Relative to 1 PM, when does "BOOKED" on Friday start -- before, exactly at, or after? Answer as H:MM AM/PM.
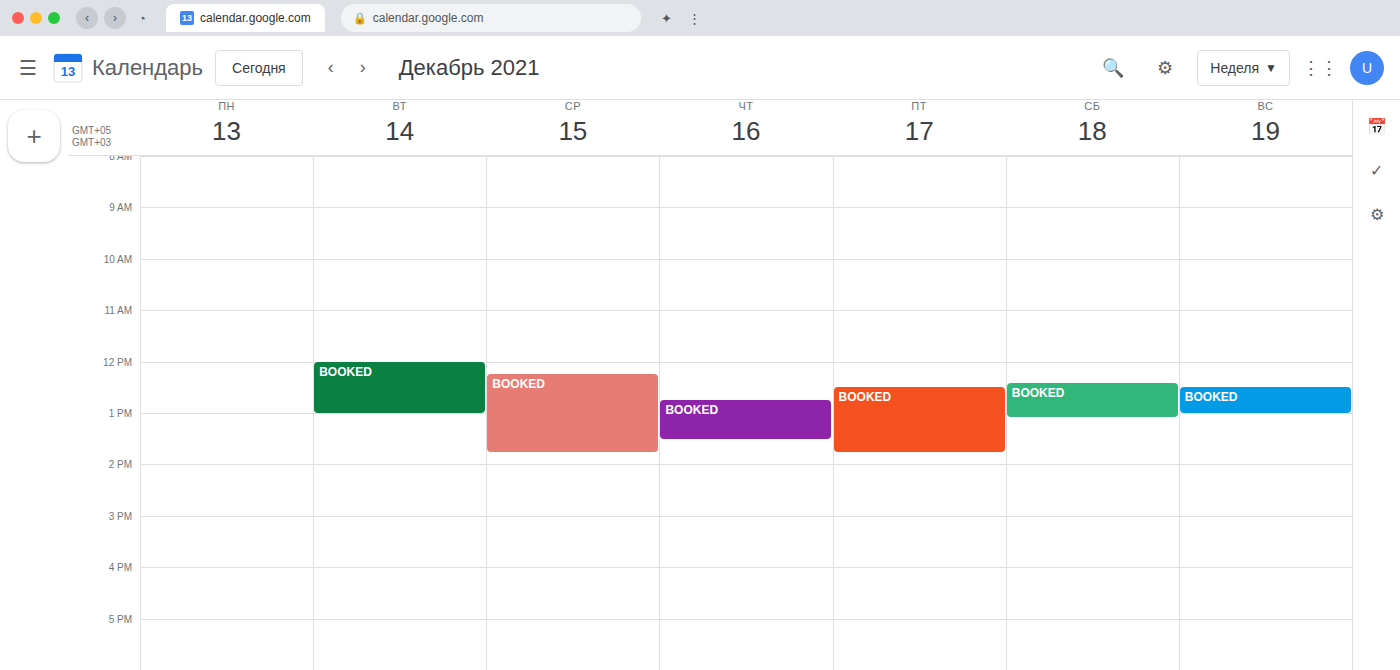
12:30 PM -- before 1 PM, 30 minutes above the 1 PM line.